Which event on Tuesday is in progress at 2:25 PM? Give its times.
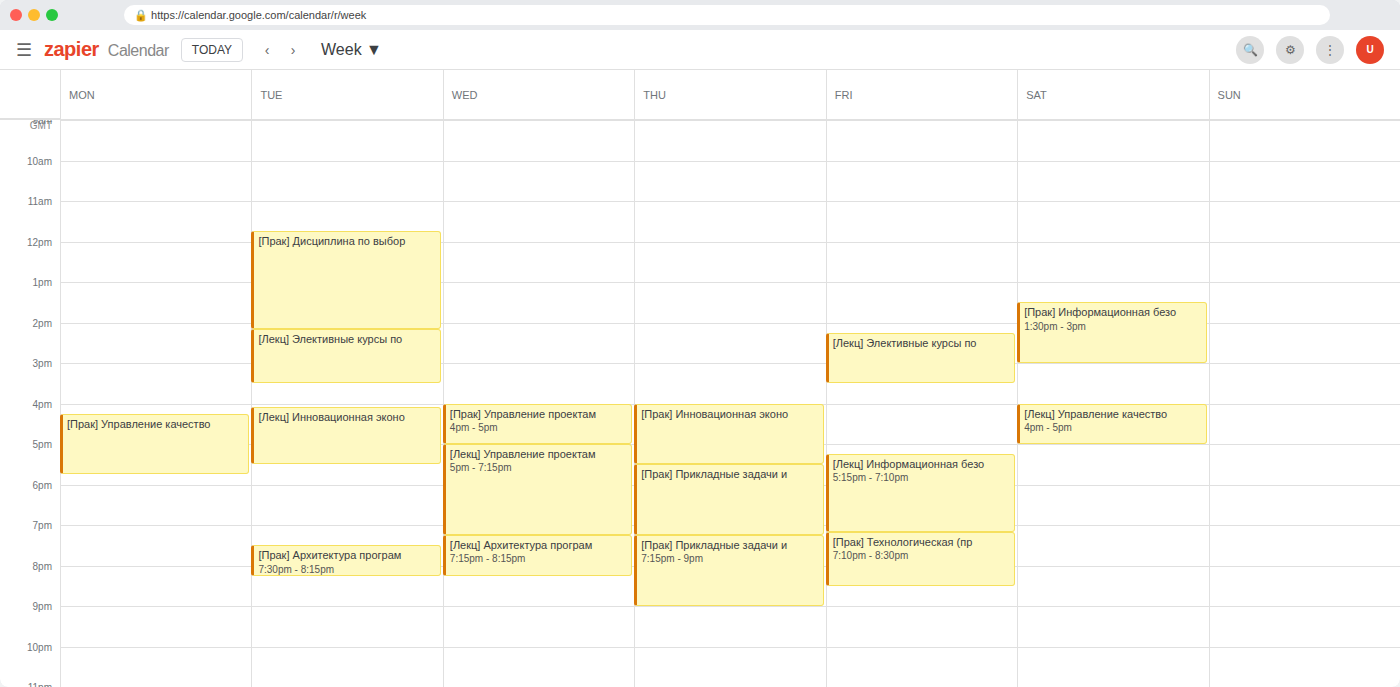
"[Лекц] Элективные курсы по", 2:10 PM to 3:30 PM